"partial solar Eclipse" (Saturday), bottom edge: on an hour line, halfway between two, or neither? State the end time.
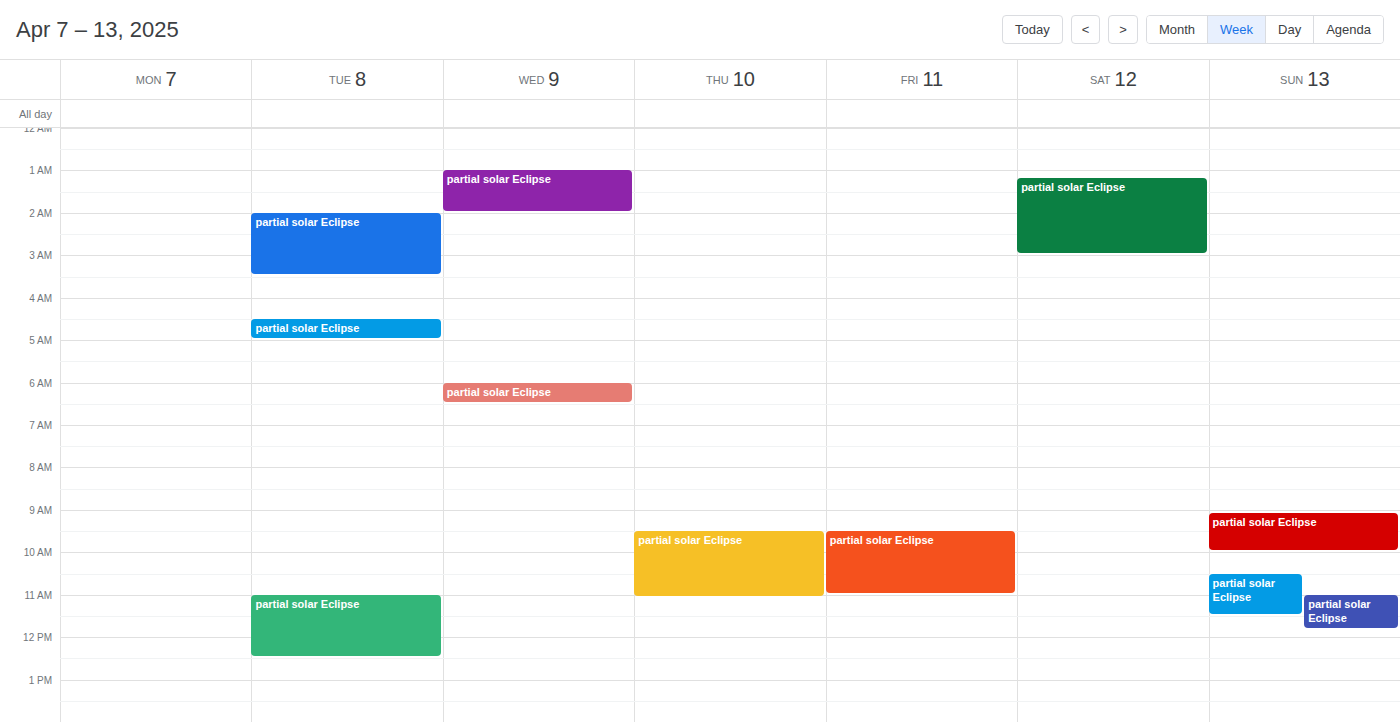
3:00 AM -- exactly on the 3 AM line.